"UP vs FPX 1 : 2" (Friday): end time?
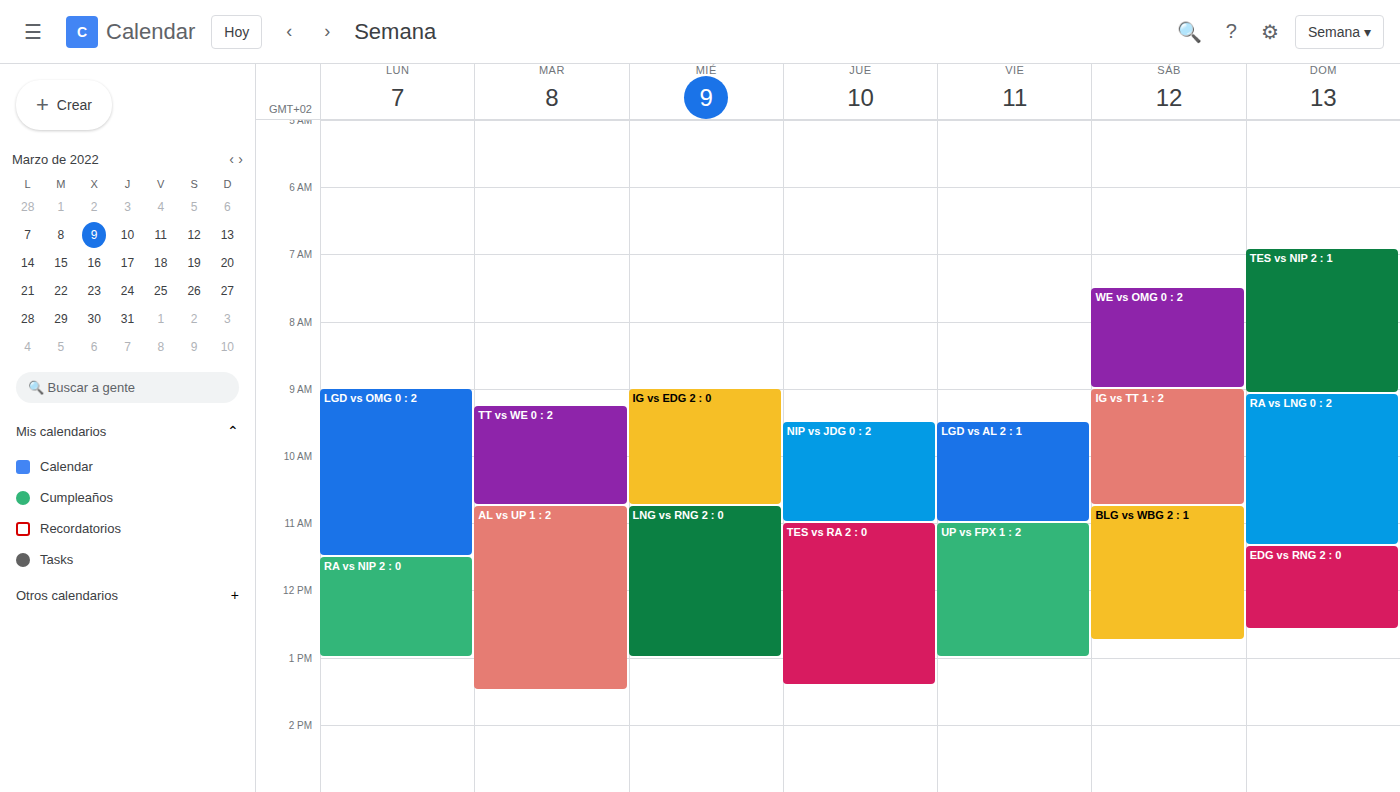
1:00 PM